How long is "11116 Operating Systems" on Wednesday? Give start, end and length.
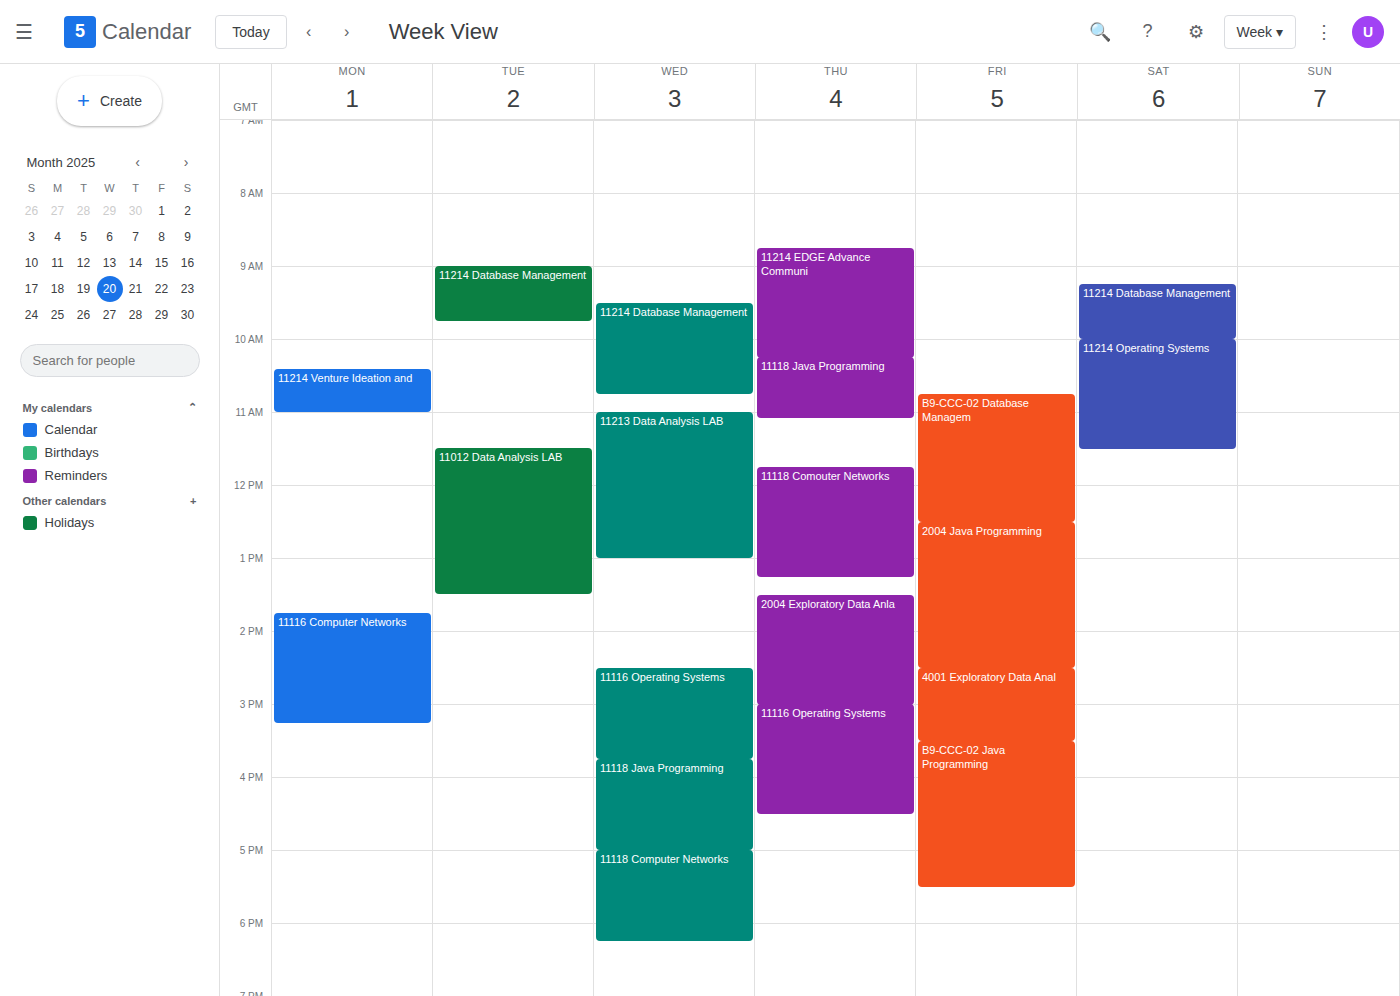
2:30 PM to 3:45 PM, 1 hour 15 minutes